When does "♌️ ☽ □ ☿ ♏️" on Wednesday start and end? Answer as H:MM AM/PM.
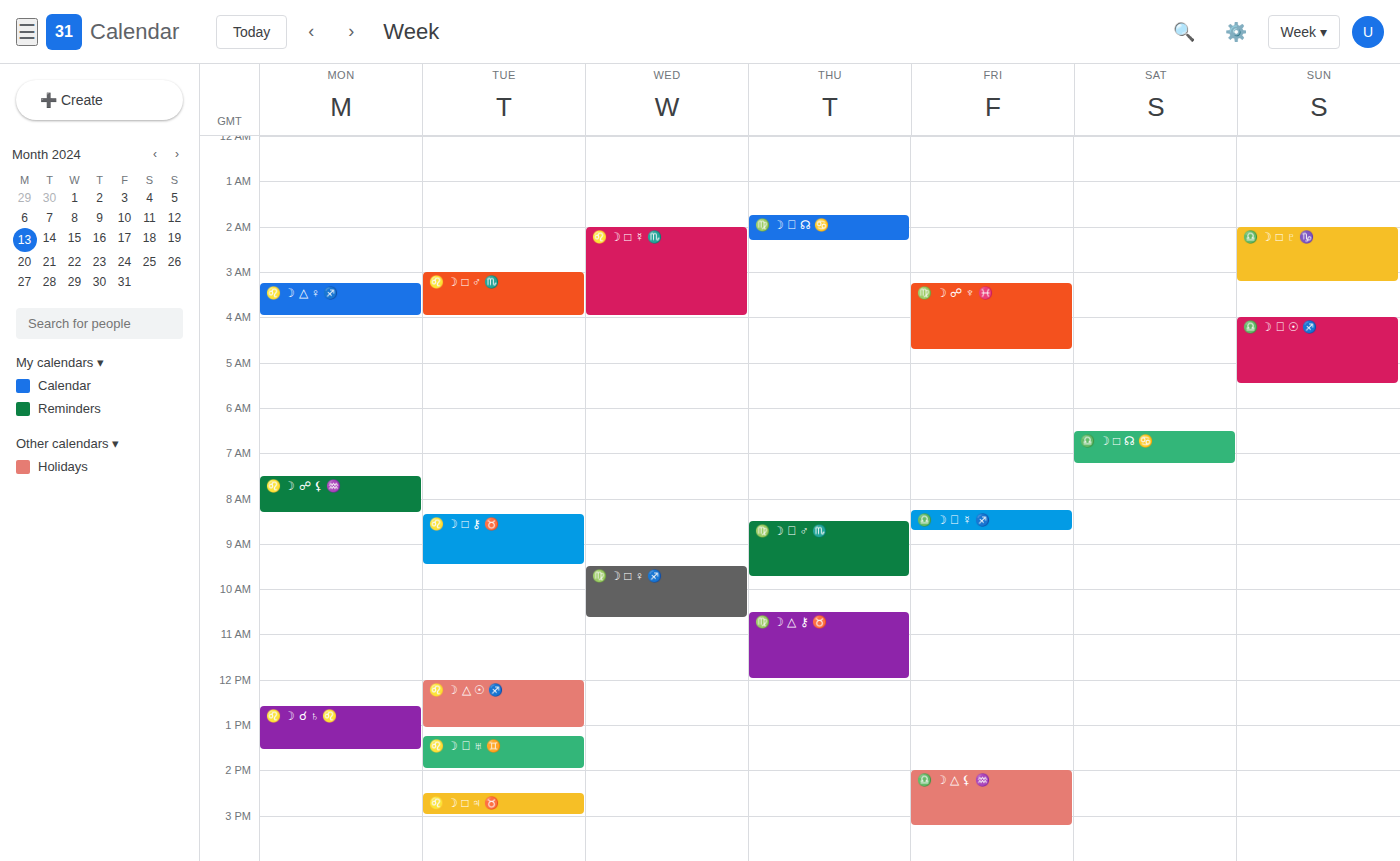
2:00 AM to 4:00 AM